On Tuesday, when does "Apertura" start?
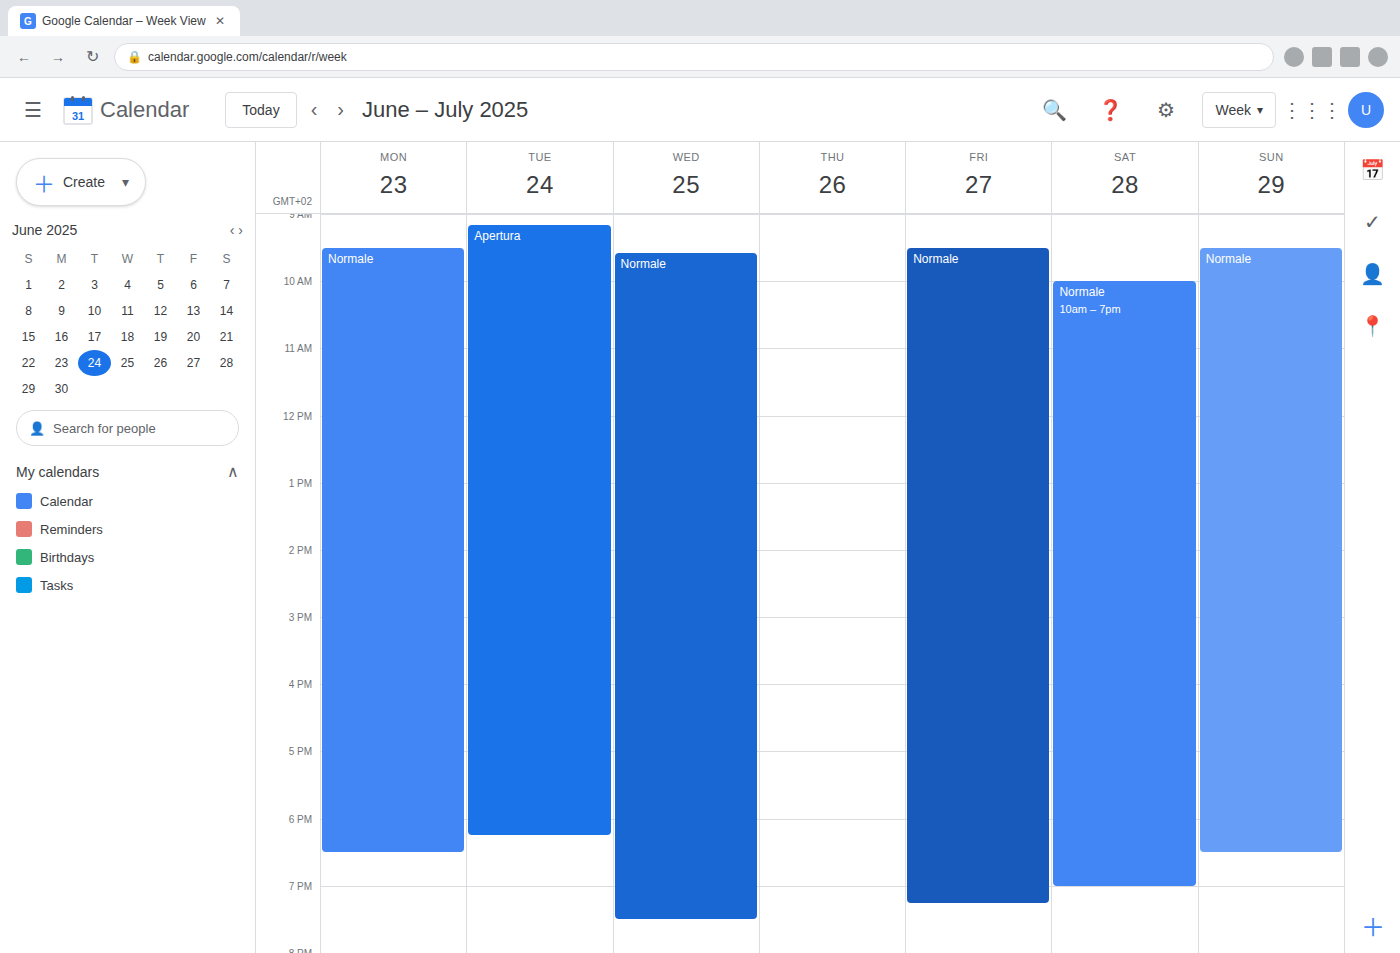
9:10 AM